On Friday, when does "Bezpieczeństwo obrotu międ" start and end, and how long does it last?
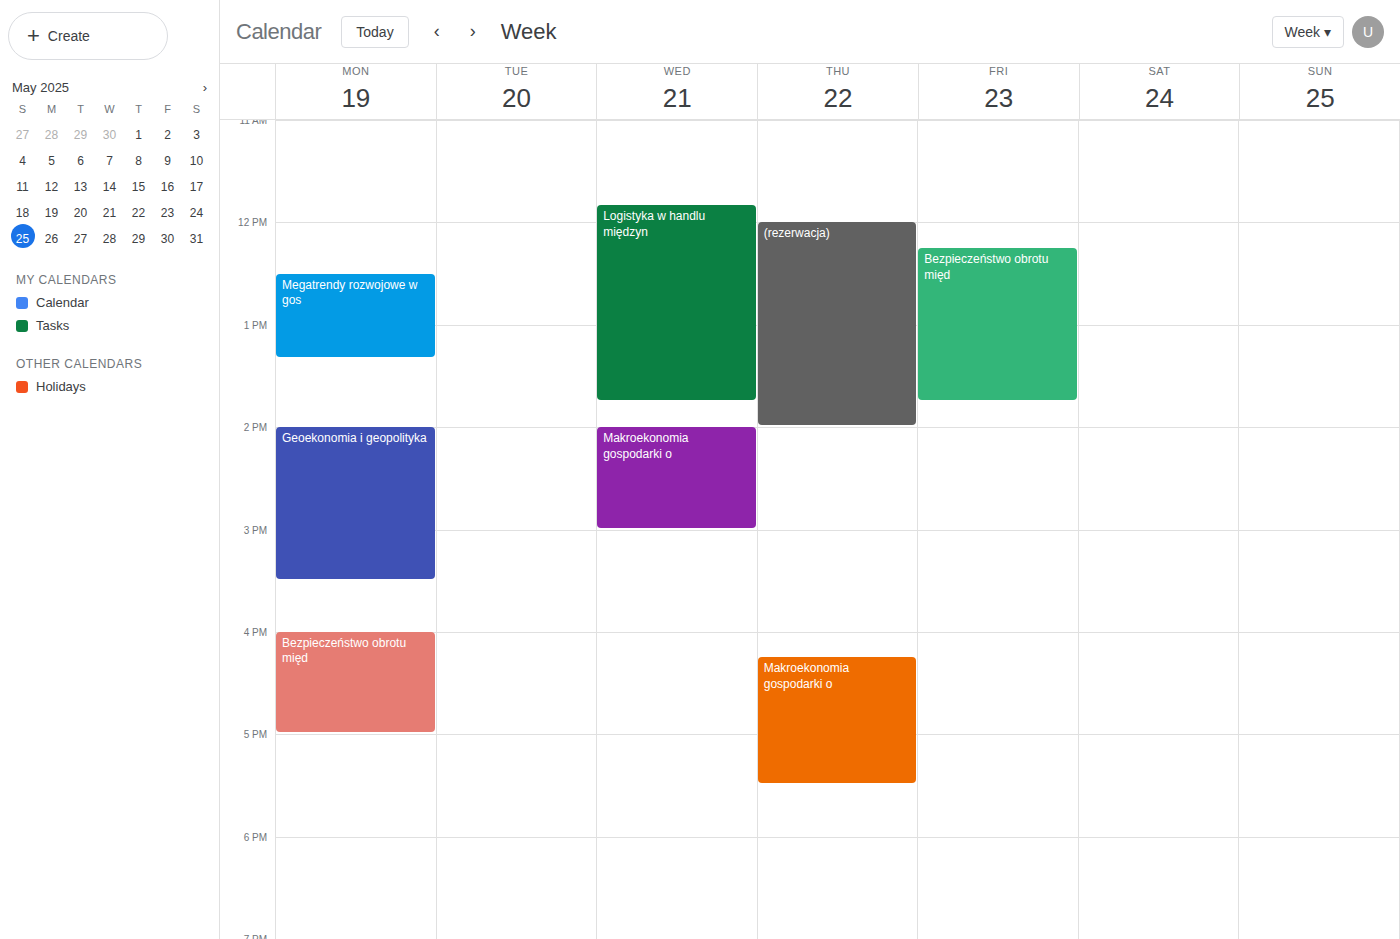
12:15 PM to 1:45 PM, 1 hour 30 minutes